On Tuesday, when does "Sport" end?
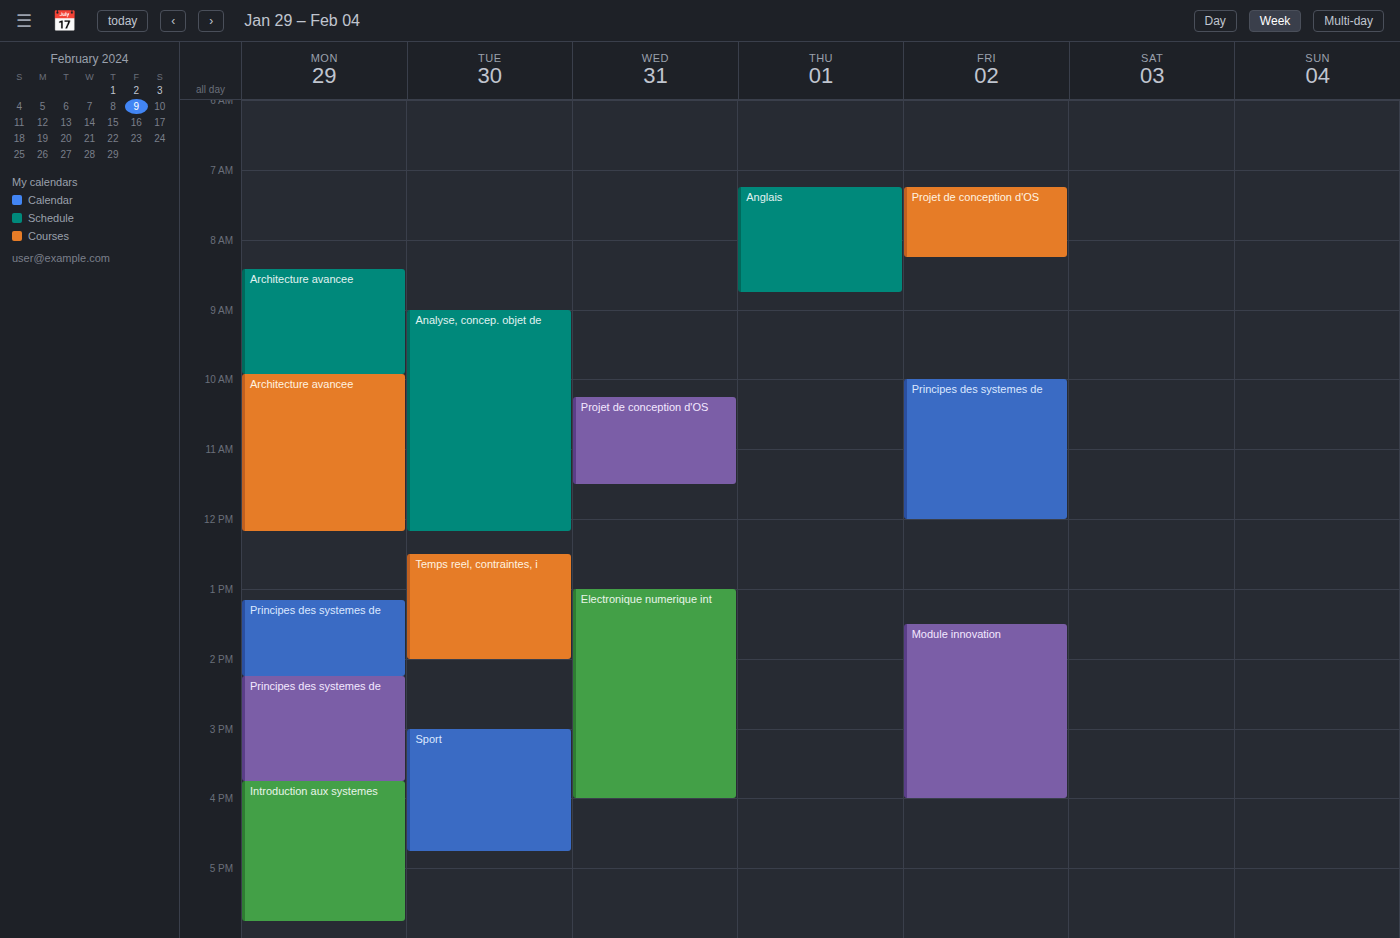
4:45 PM